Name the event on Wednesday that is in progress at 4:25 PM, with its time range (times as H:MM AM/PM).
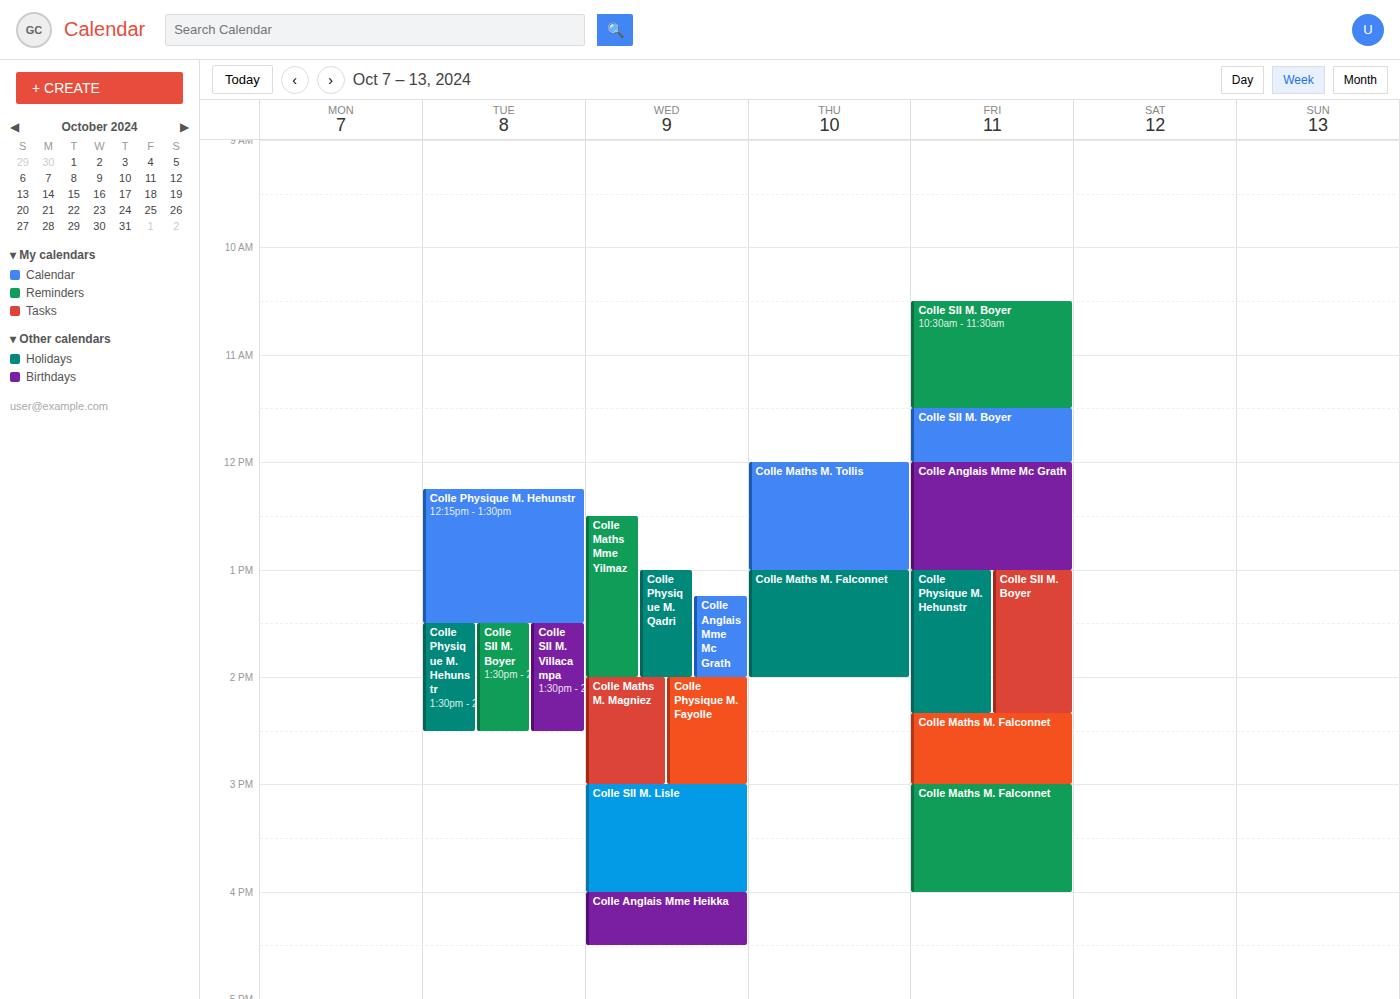
"Colle Anglais Mme Heikka", 4:00 PM to 4:30 PM